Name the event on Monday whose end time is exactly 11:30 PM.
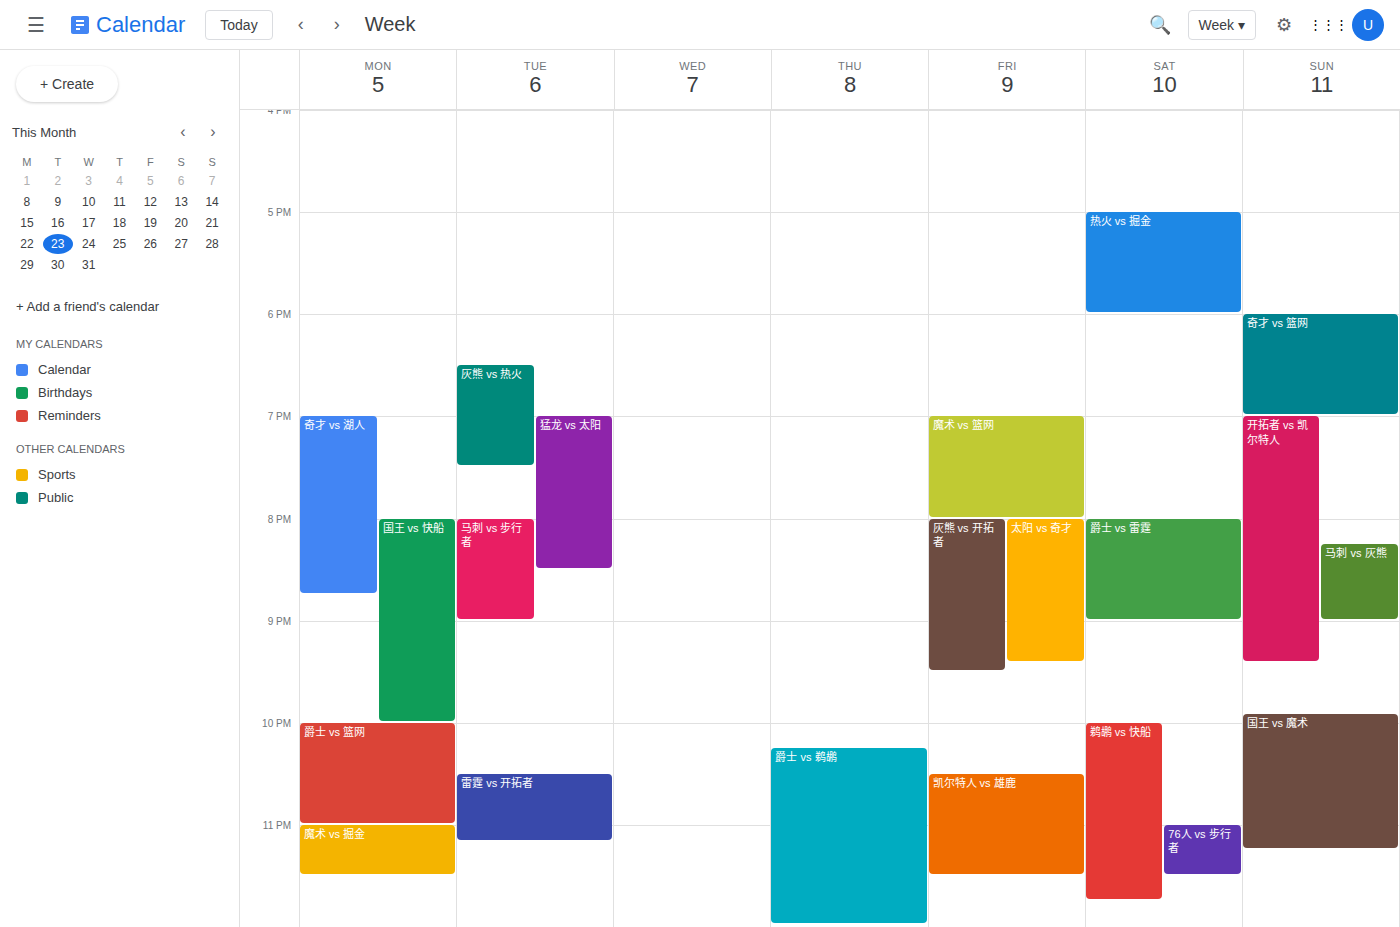
"魔术 vs 掘金"